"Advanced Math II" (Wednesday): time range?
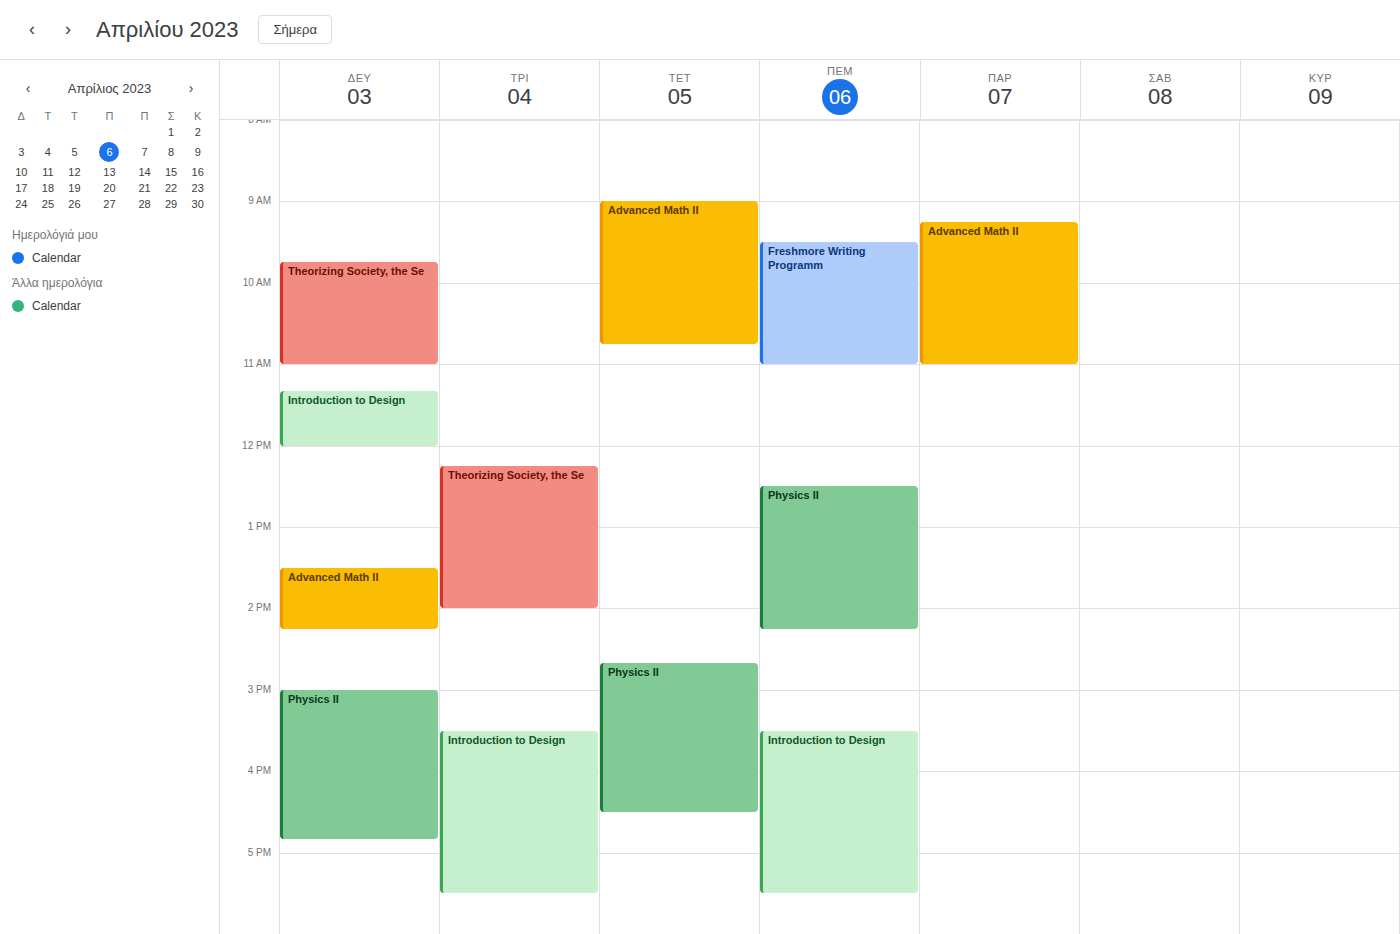
9:00 AM to 10:45 AM